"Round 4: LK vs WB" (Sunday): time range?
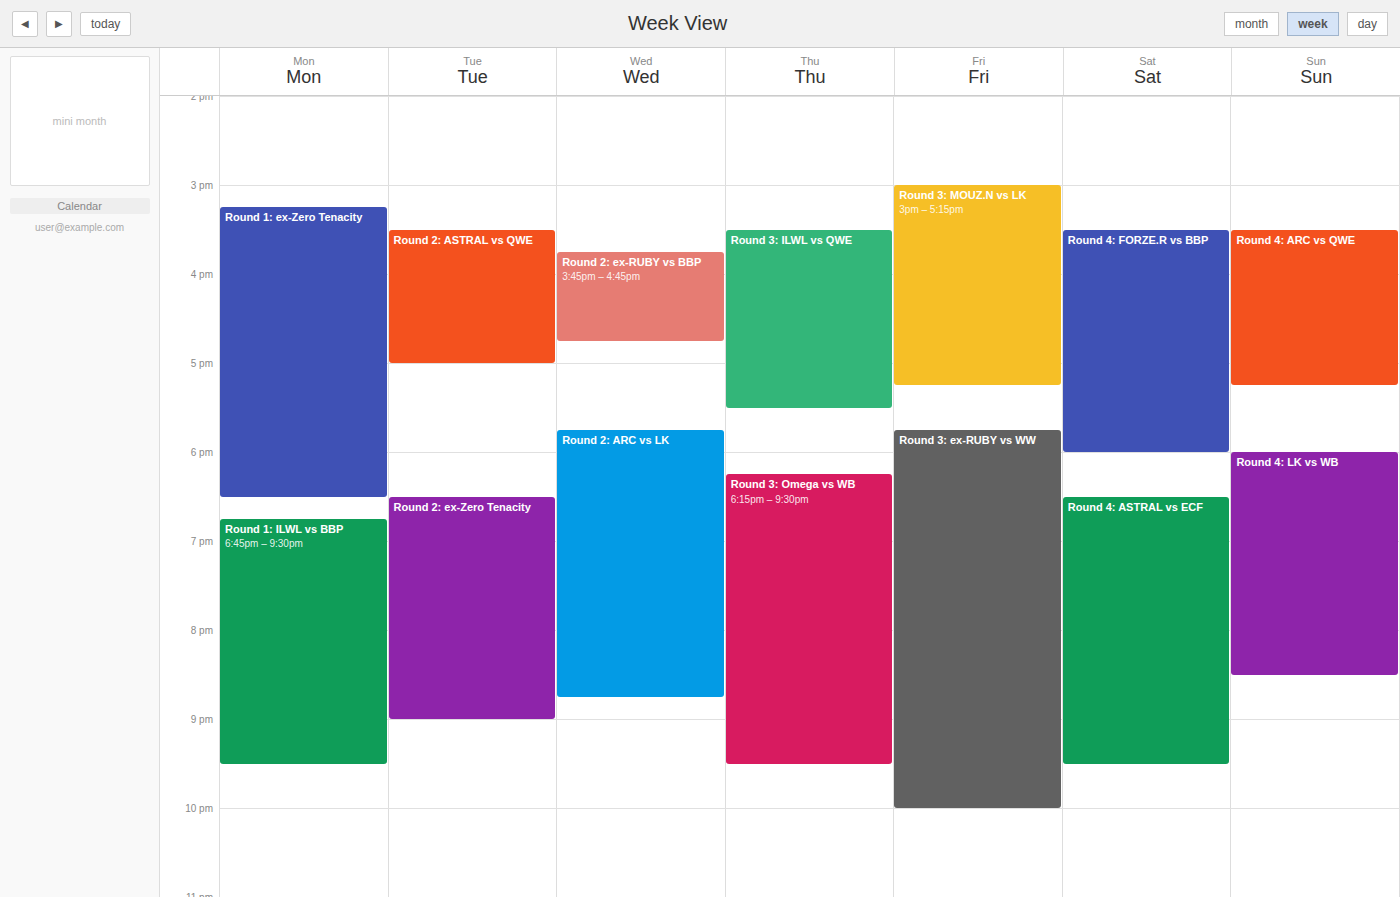
18:00 to 20:30